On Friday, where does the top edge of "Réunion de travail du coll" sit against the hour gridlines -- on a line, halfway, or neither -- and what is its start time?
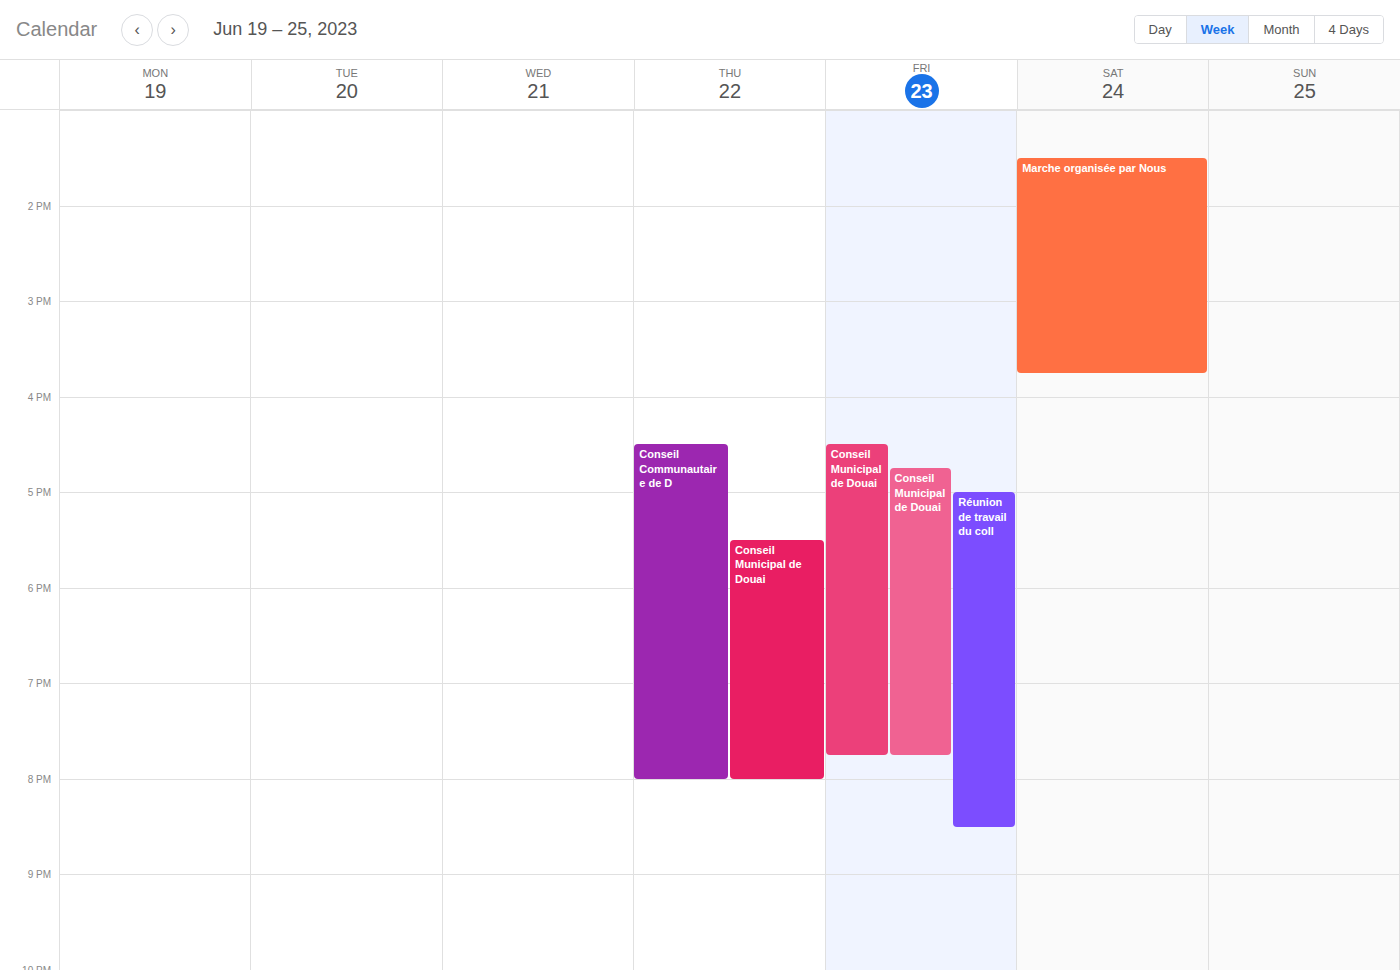
5:00 PM -- exactly on the 5 PM line.